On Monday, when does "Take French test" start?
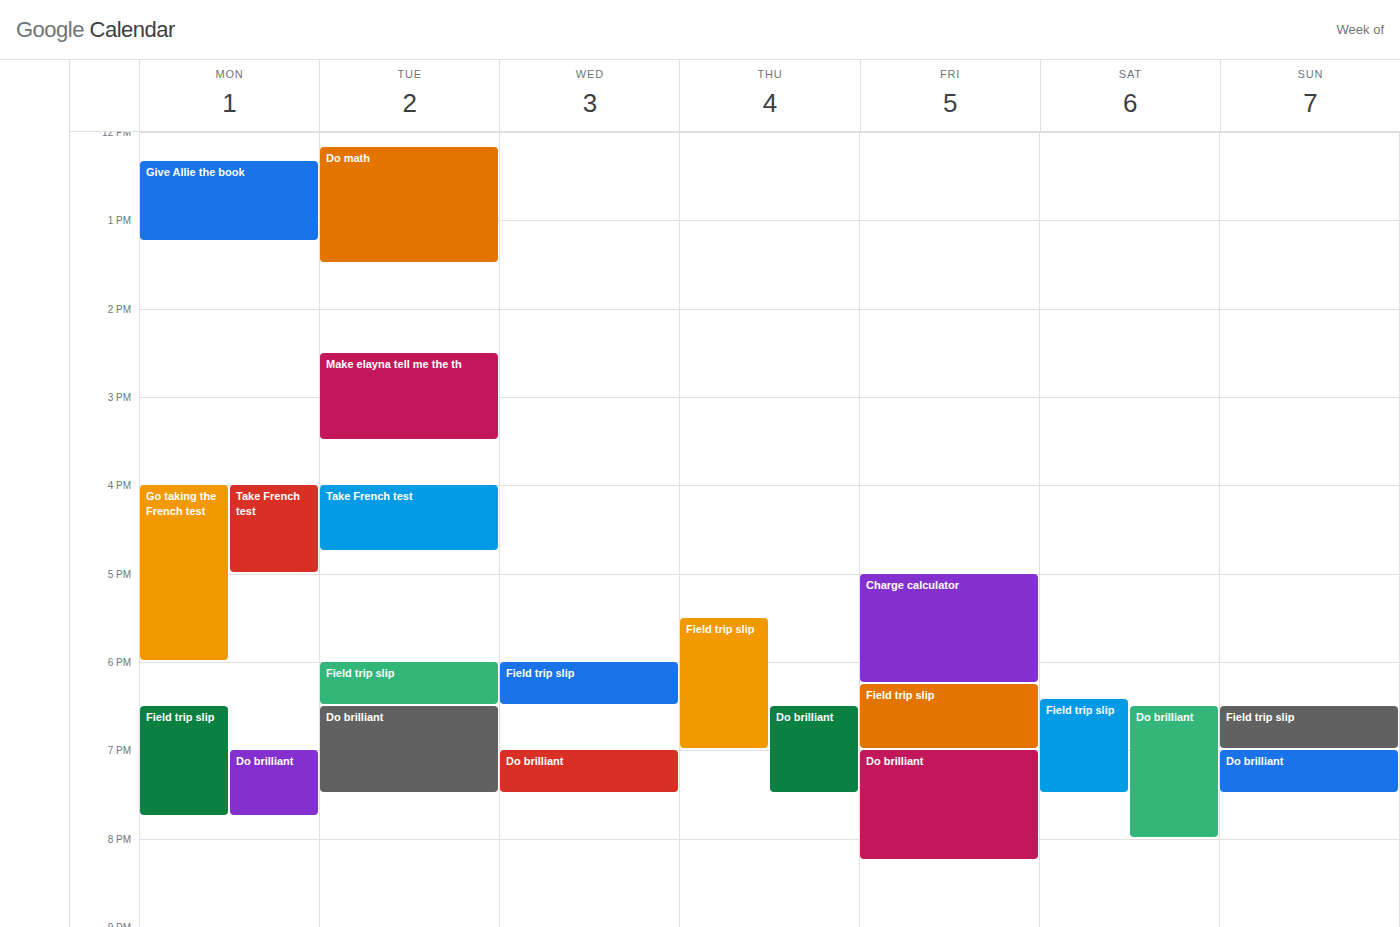
4:00 PM